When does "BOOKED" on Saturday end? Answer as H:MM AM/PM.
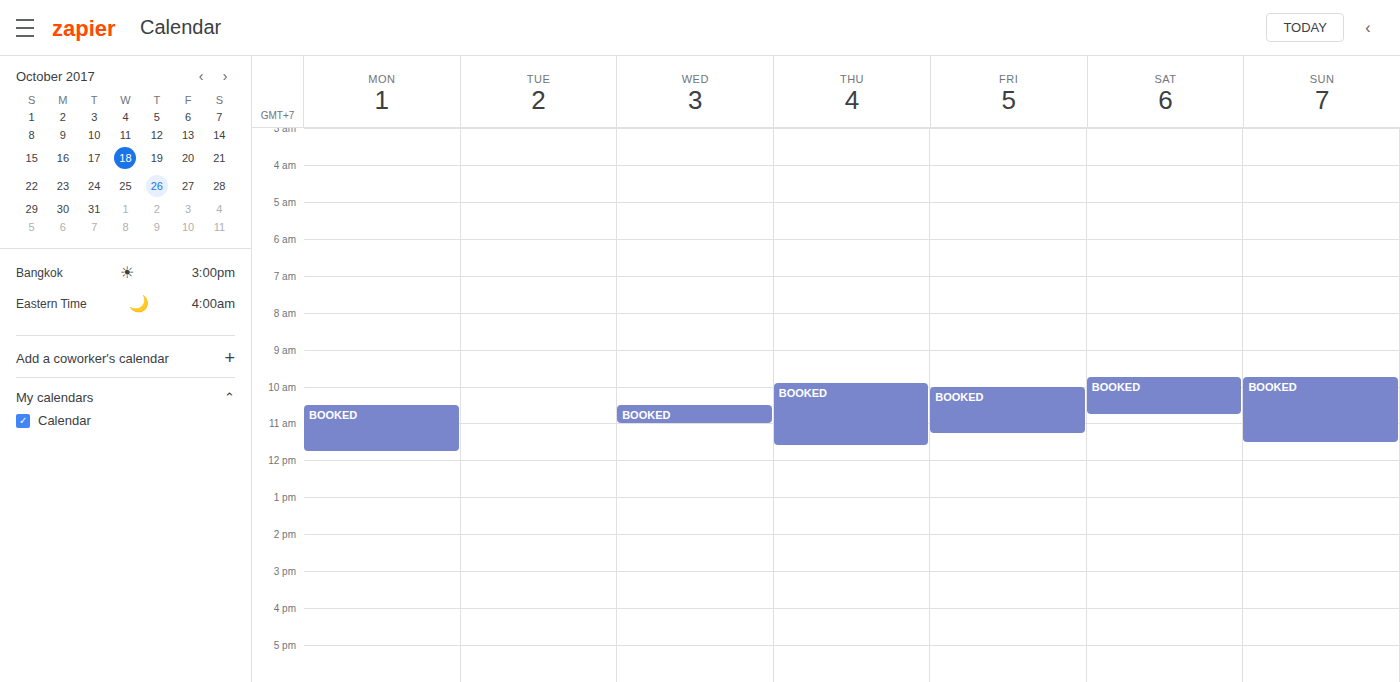
10:45 AM